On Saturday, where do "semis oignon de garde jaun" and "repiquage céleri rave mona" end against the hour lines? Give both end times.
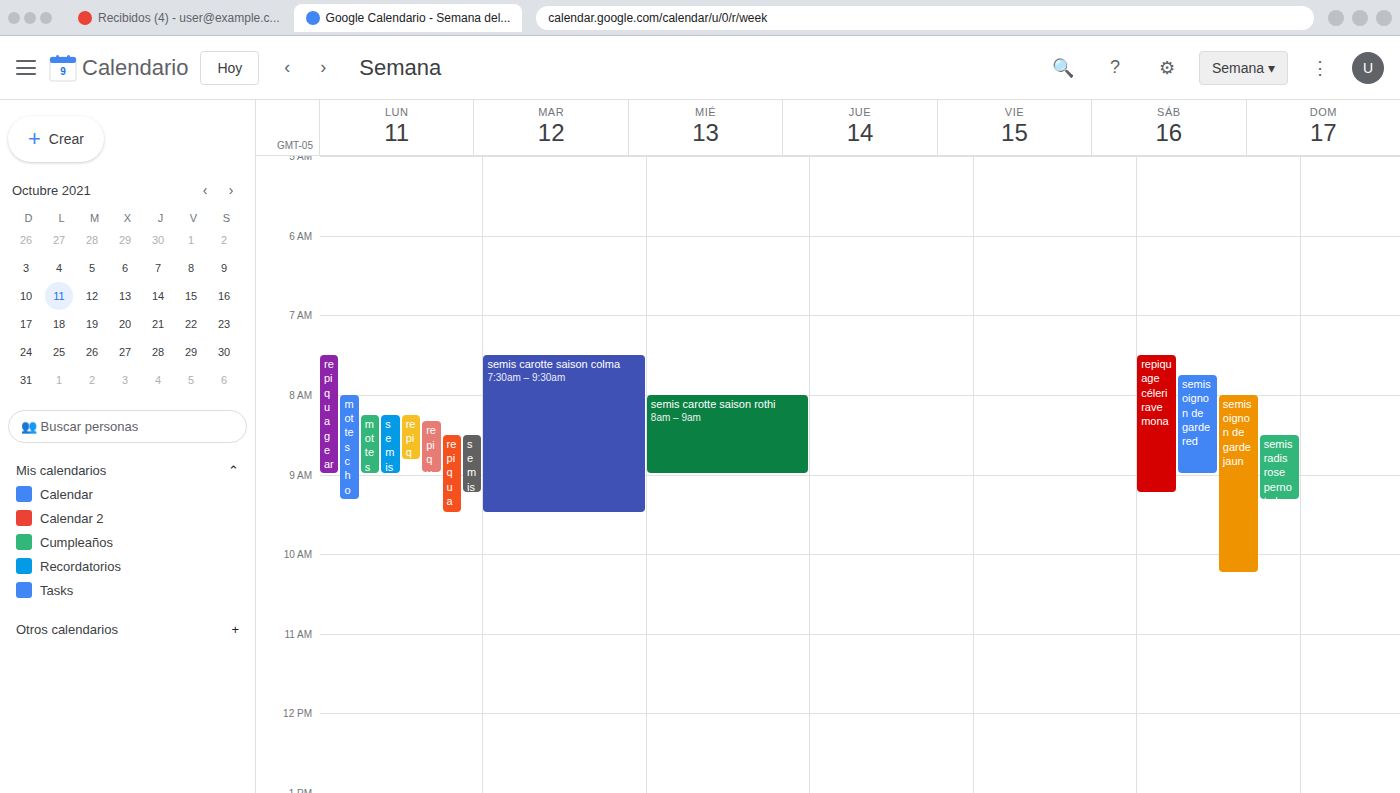
"semis oignon de garde jaun": 10:15 AM, neither: a quarter of the way from the 10 AM line to the 11 AM line. "repiquage céleri rave mona": 9:15 AM, neither: a quarter of the way from the 9 AM line to the 10 AM line.